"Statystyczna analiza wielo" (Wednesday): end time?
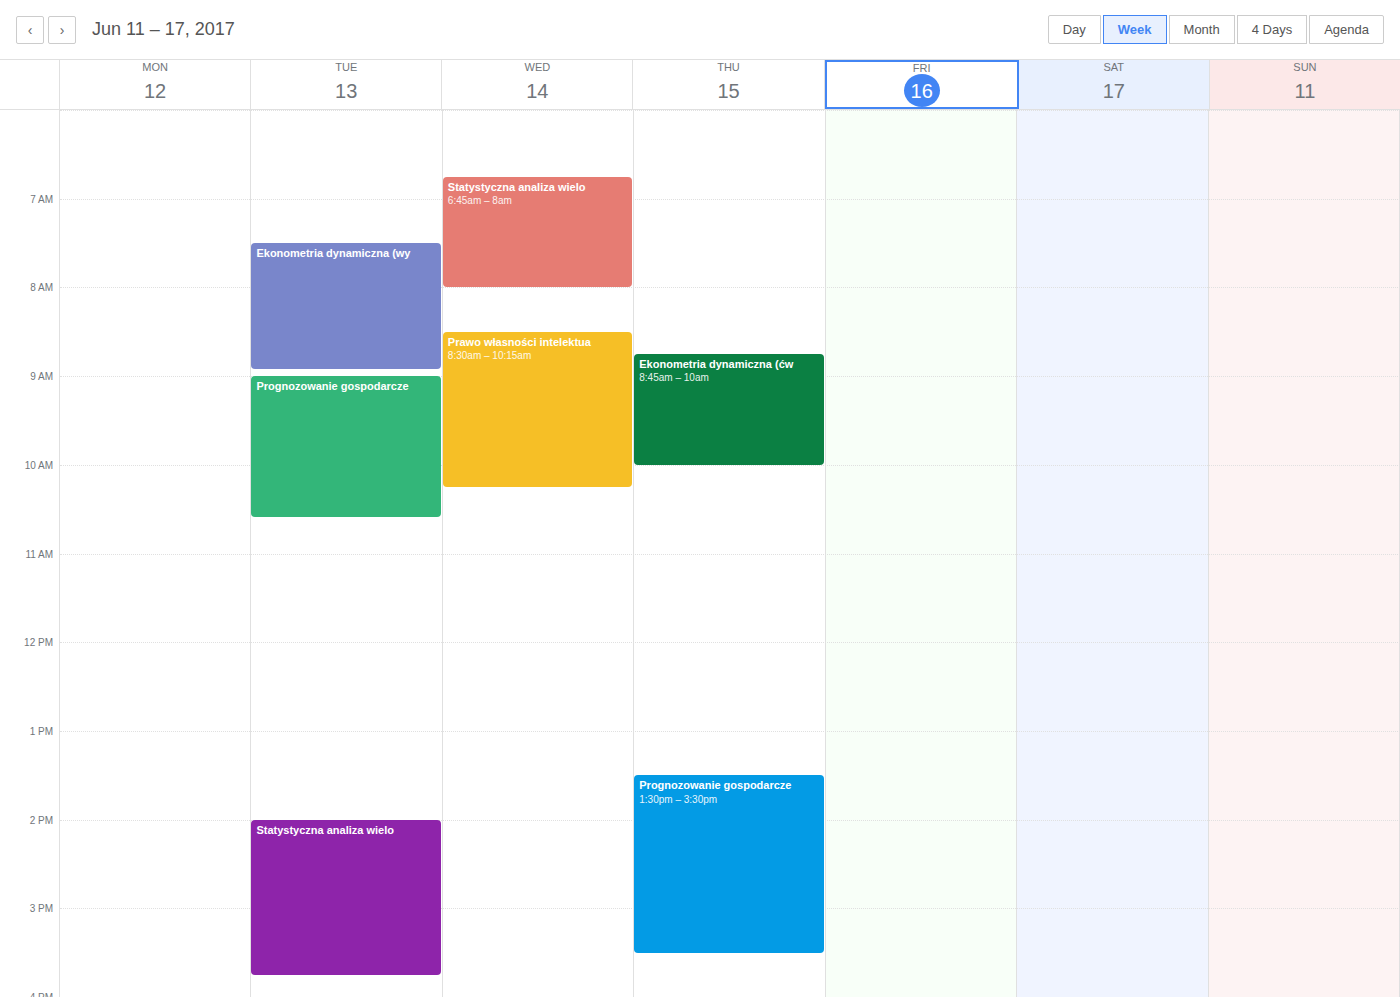
8:00 AM